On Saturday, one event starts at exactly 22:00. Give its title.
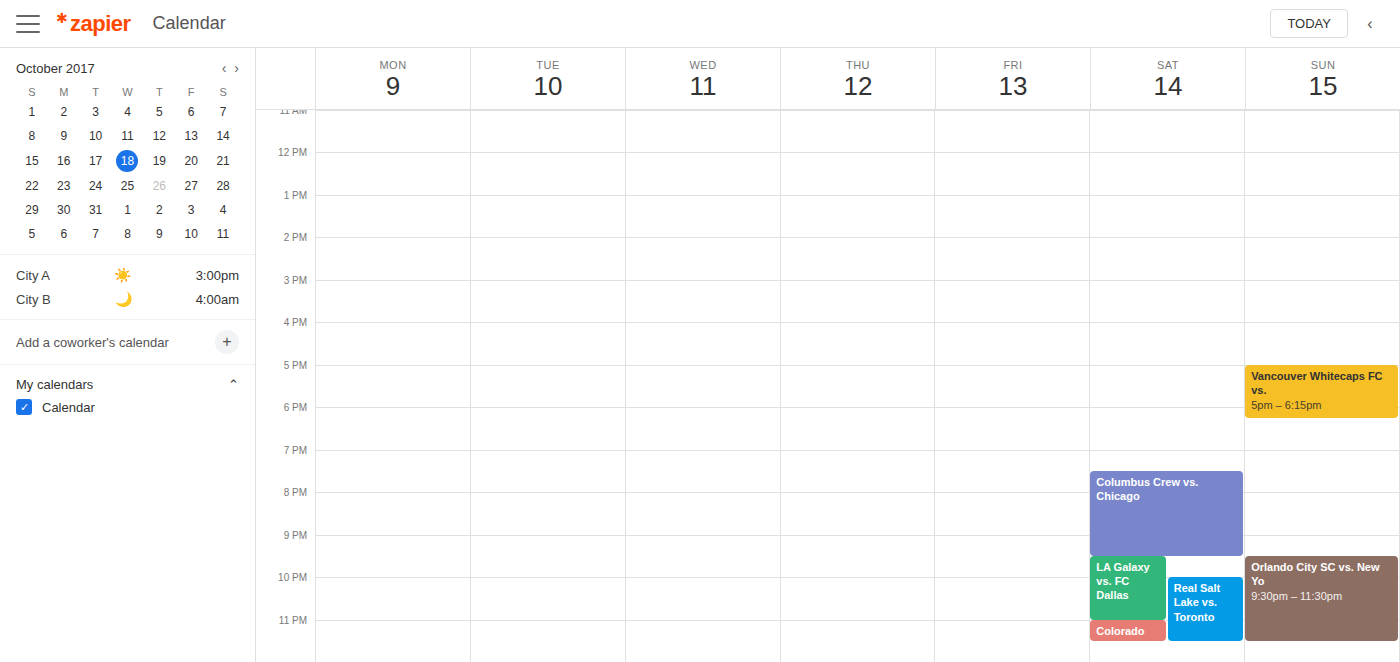
"Real Salt Lake vs. Toronto"